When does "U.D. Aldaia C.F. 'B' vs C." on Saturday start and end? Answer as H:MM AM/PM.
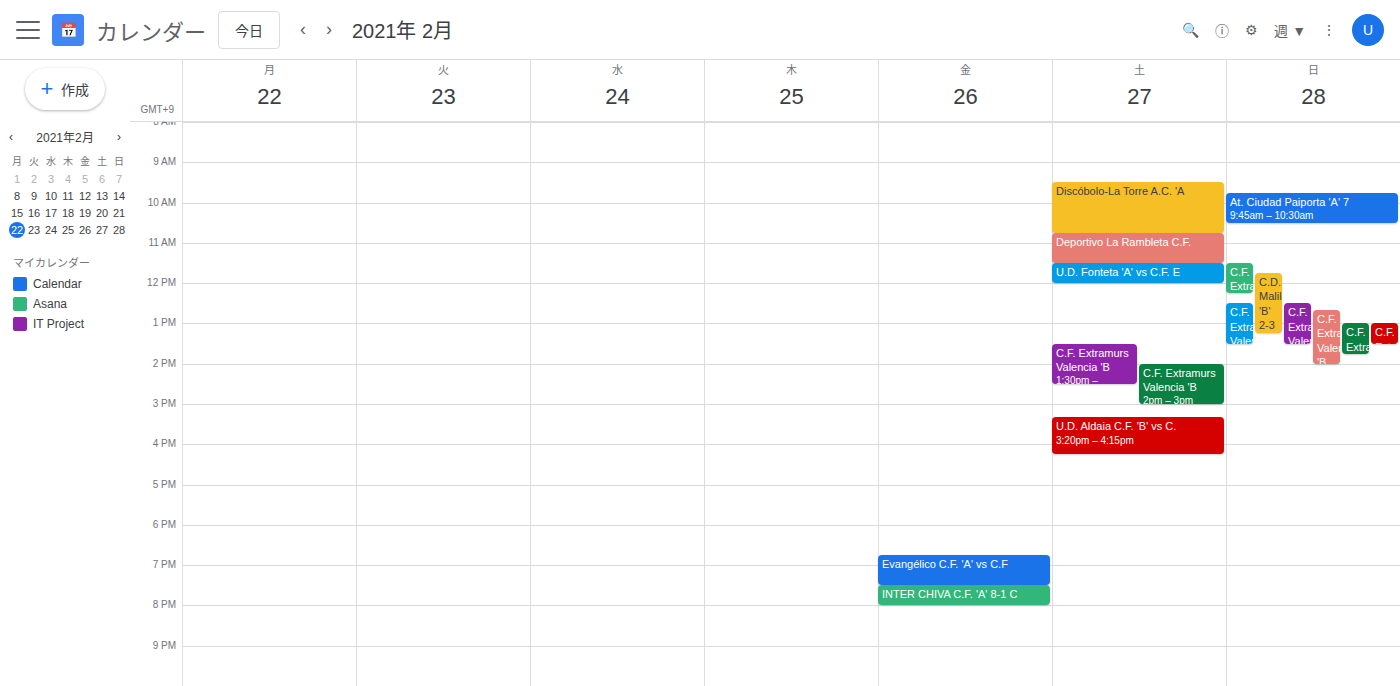
3:20 PM to 4:15 PM